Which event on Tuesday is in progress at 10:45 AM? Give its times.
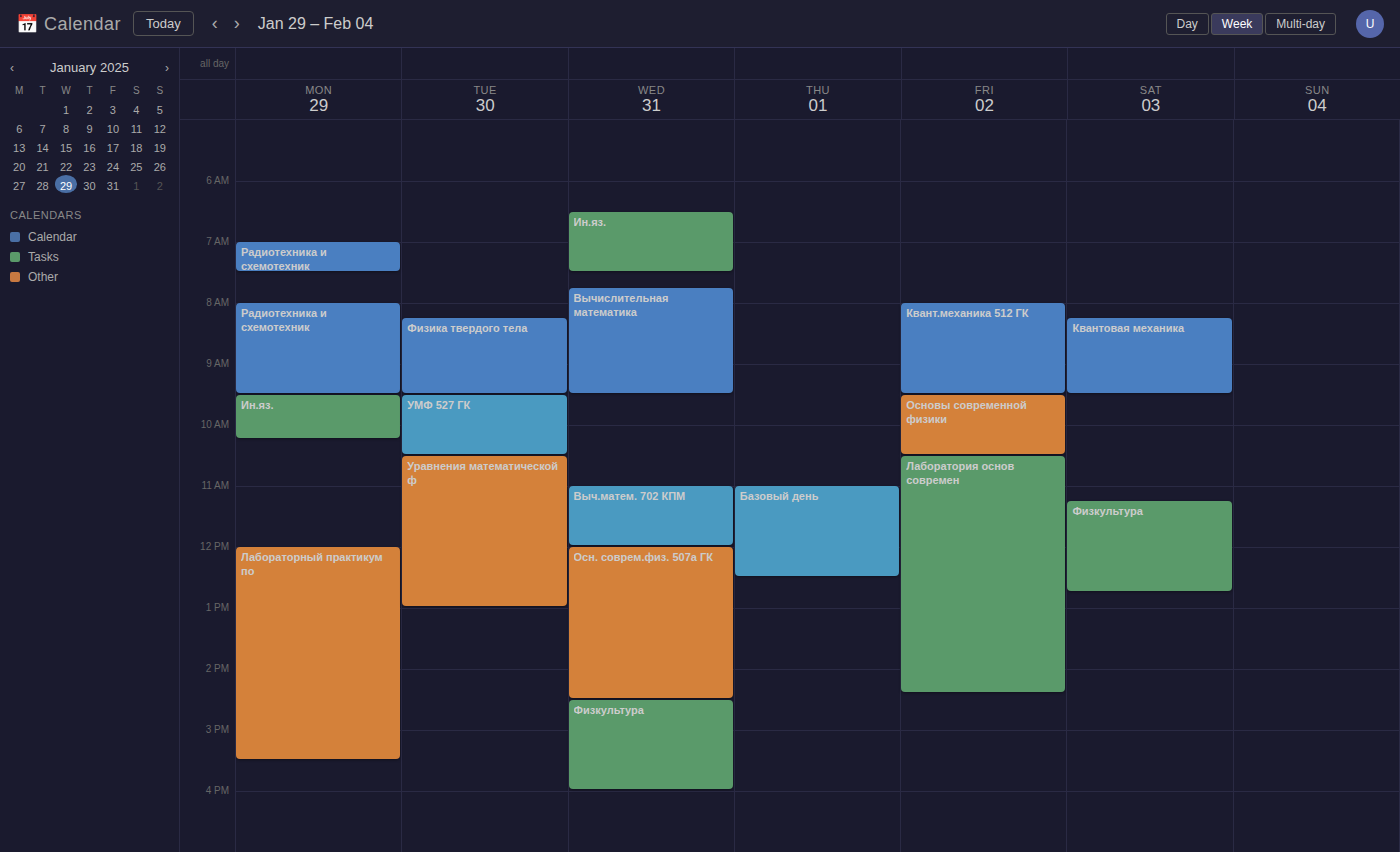
"Уравнения математической ф", 10:30 AM to 1:00 PM